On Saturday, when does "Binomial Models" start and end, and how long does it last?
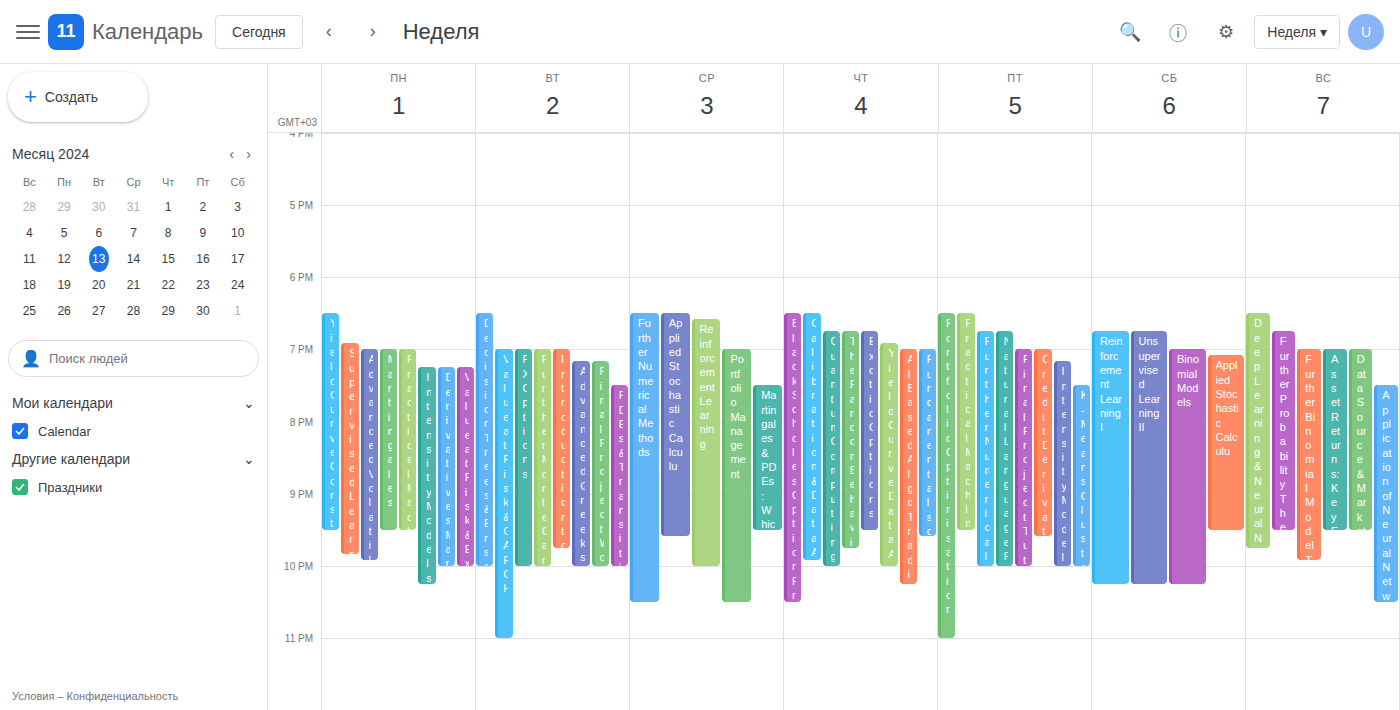
7:00 PM to 10:15 PM, 3 hours 15 minutes